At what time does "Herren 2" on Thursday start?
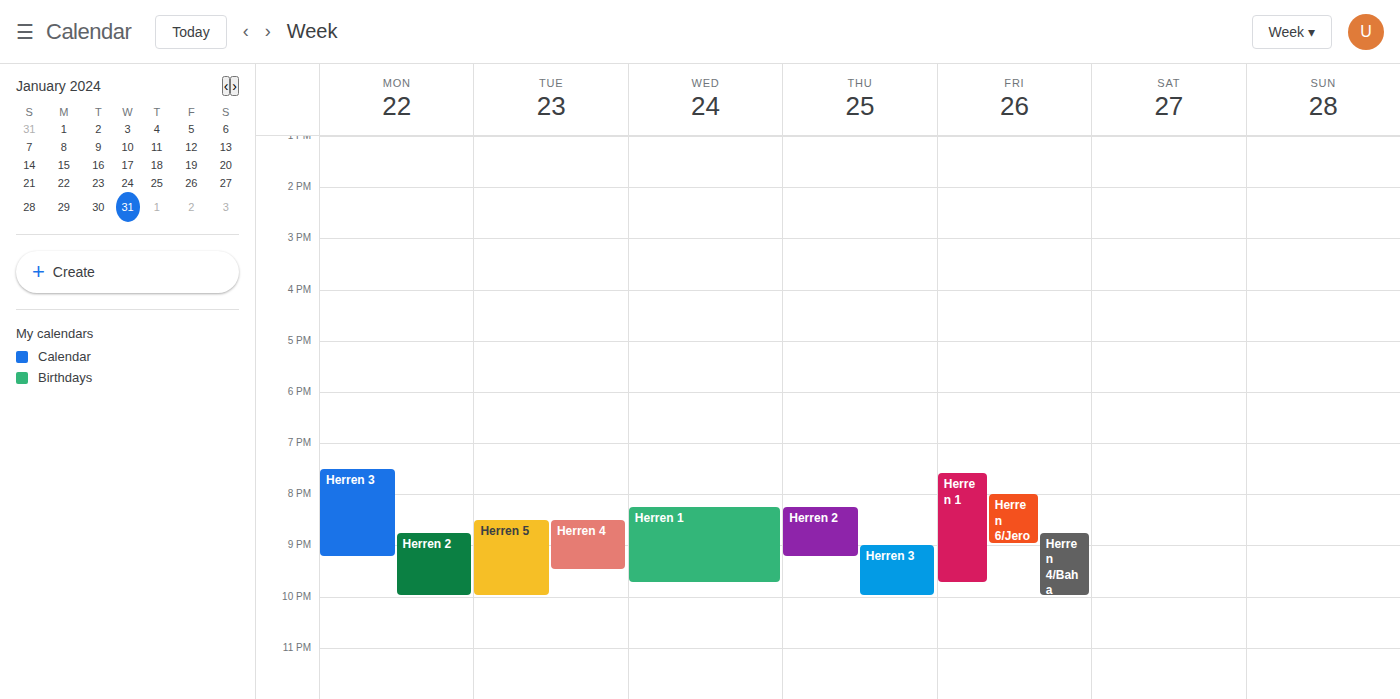
8:15 PM